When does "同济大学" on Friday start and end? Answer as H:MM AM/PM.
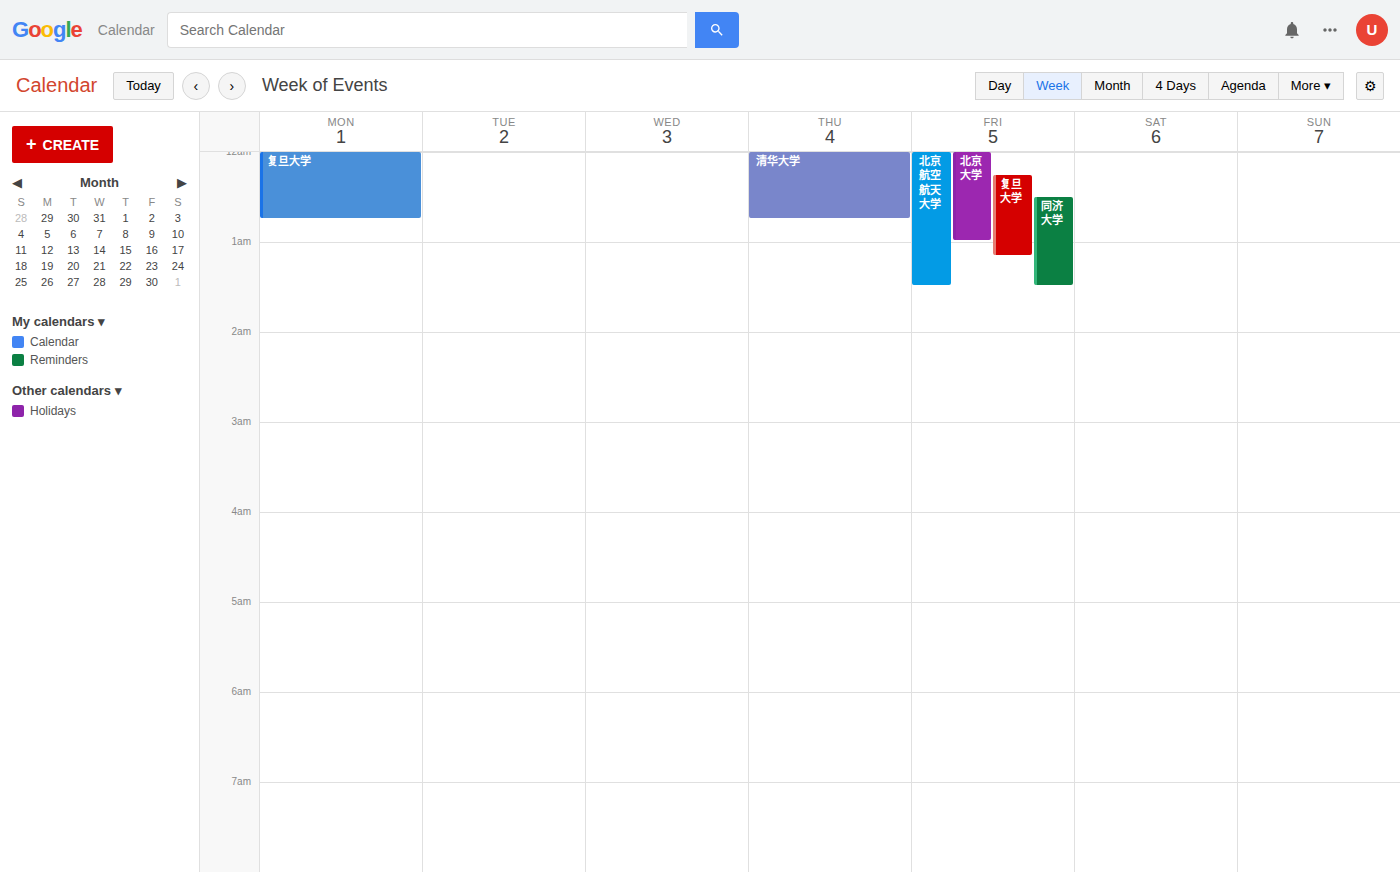
12:30 AM to 1:30 AM